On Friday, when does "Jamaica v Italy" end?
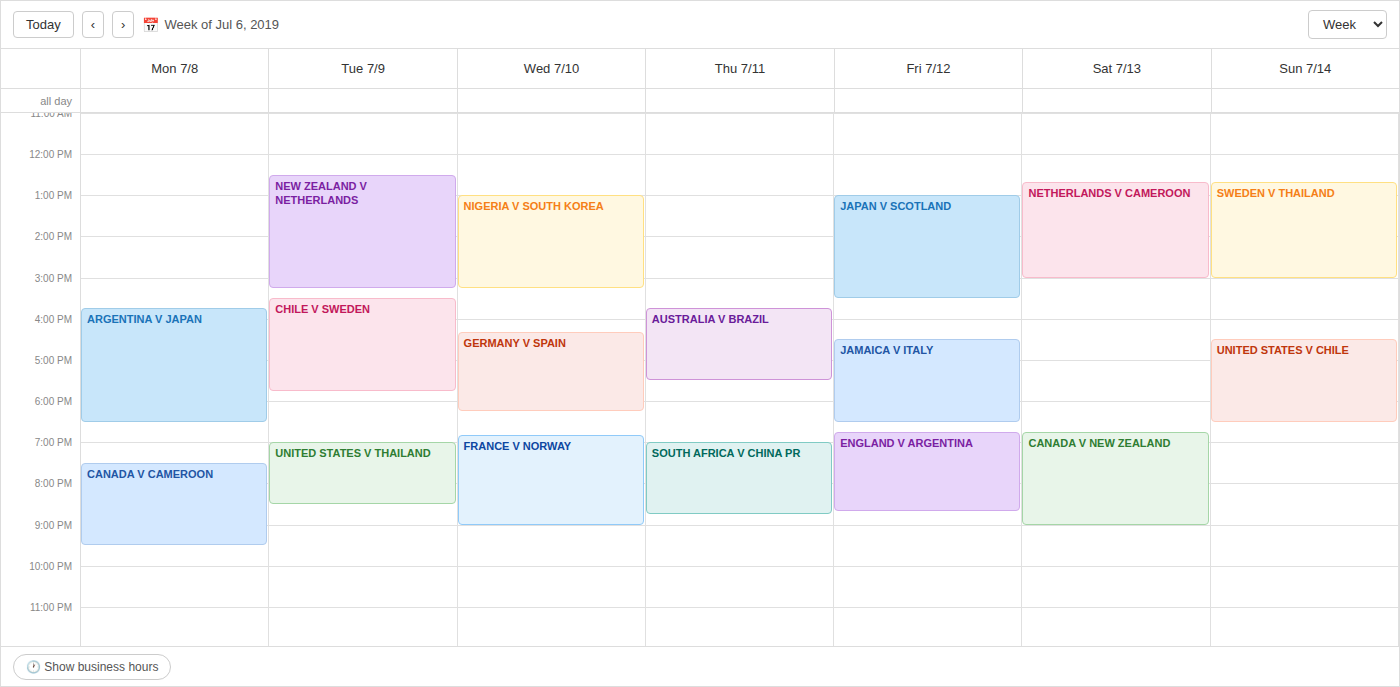
6:30 PM